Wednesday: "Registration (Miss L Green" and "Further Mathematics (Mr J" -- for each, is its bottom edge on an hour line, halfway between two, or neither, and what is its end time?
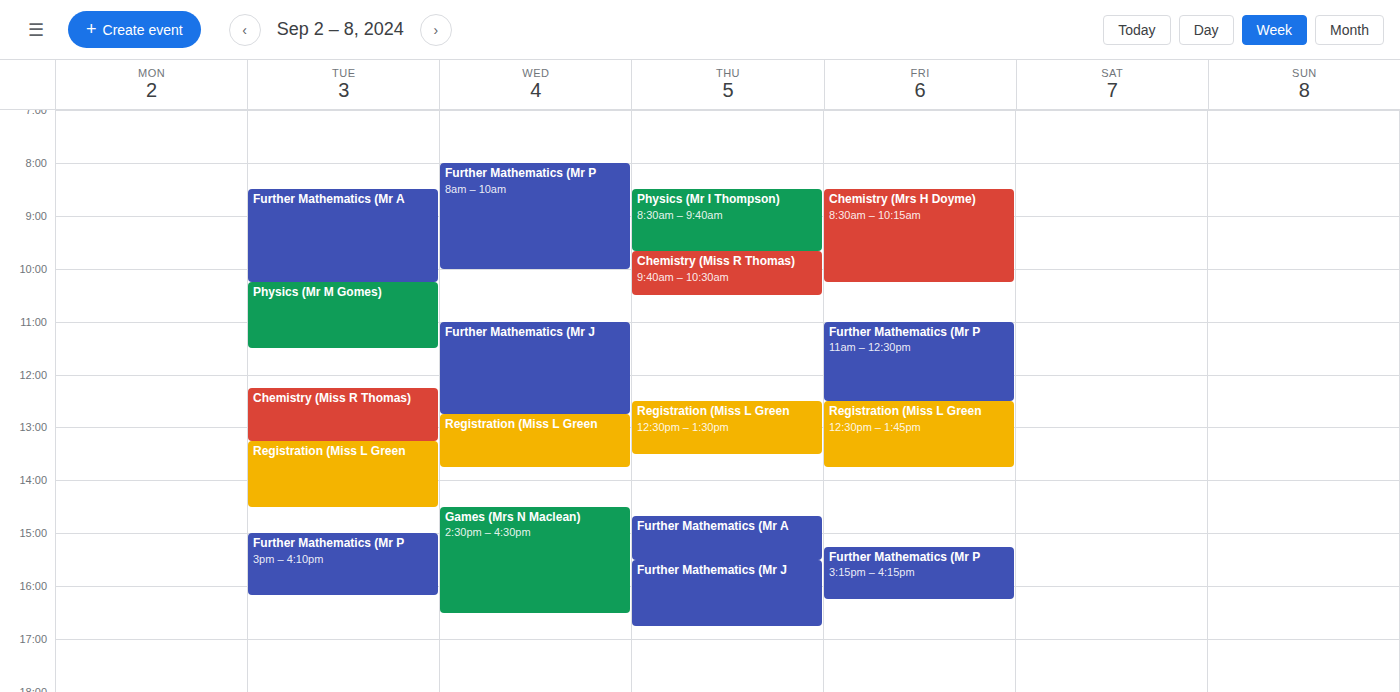
"Registration (Miss L Green": 1:45 PM, neither: three quarters of the way from the 1 PM line to the 2 PM line. "Further Mathematics (Mr J": 12:45 PM, neither: three quarters of the way from the 12 PM line to the 1 PM line.